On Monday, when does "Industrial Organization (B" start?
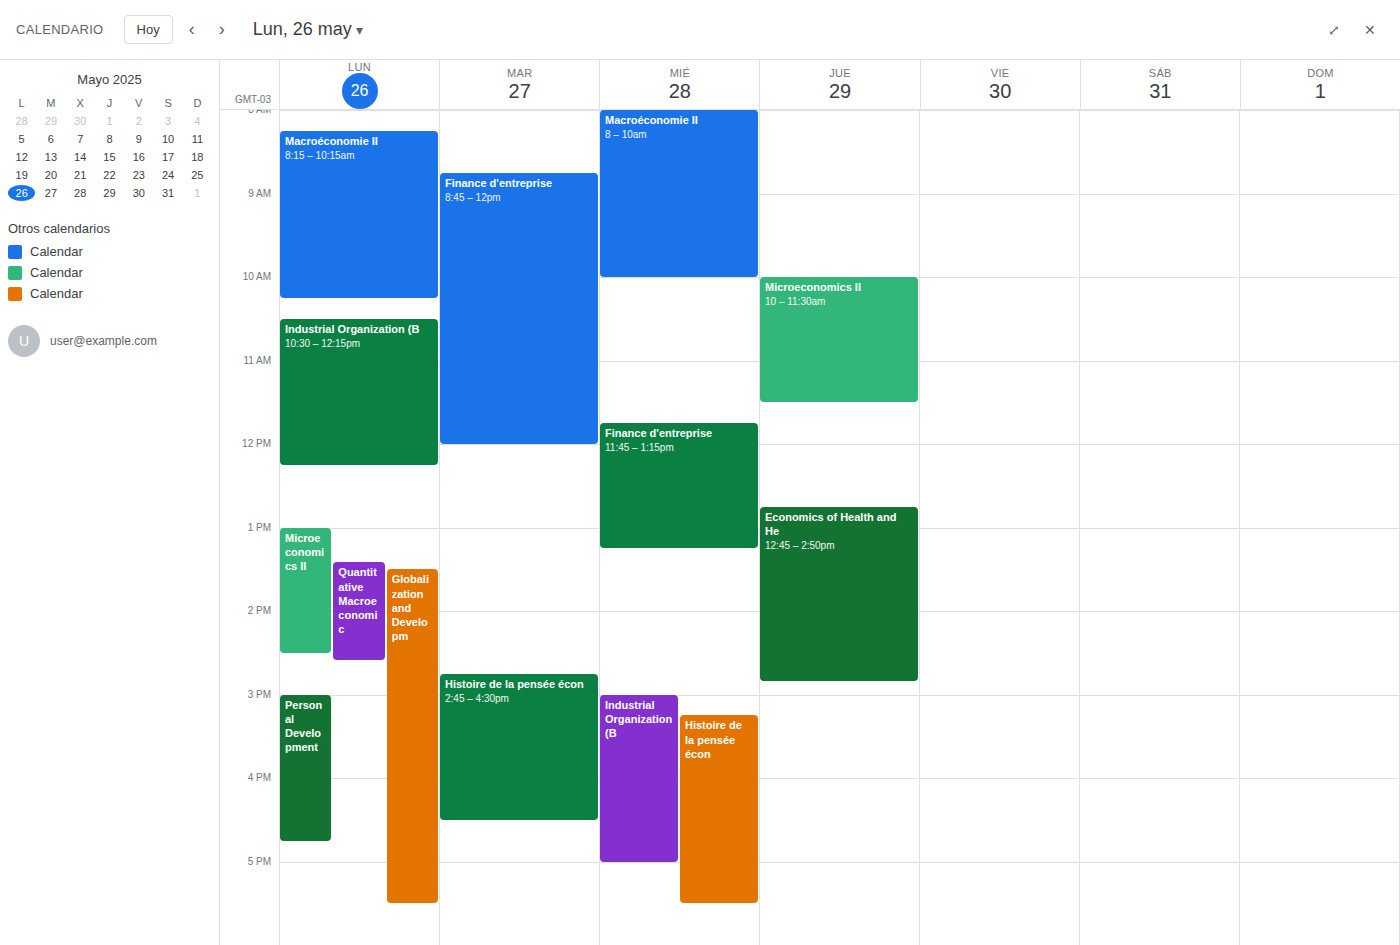
10:30 AM